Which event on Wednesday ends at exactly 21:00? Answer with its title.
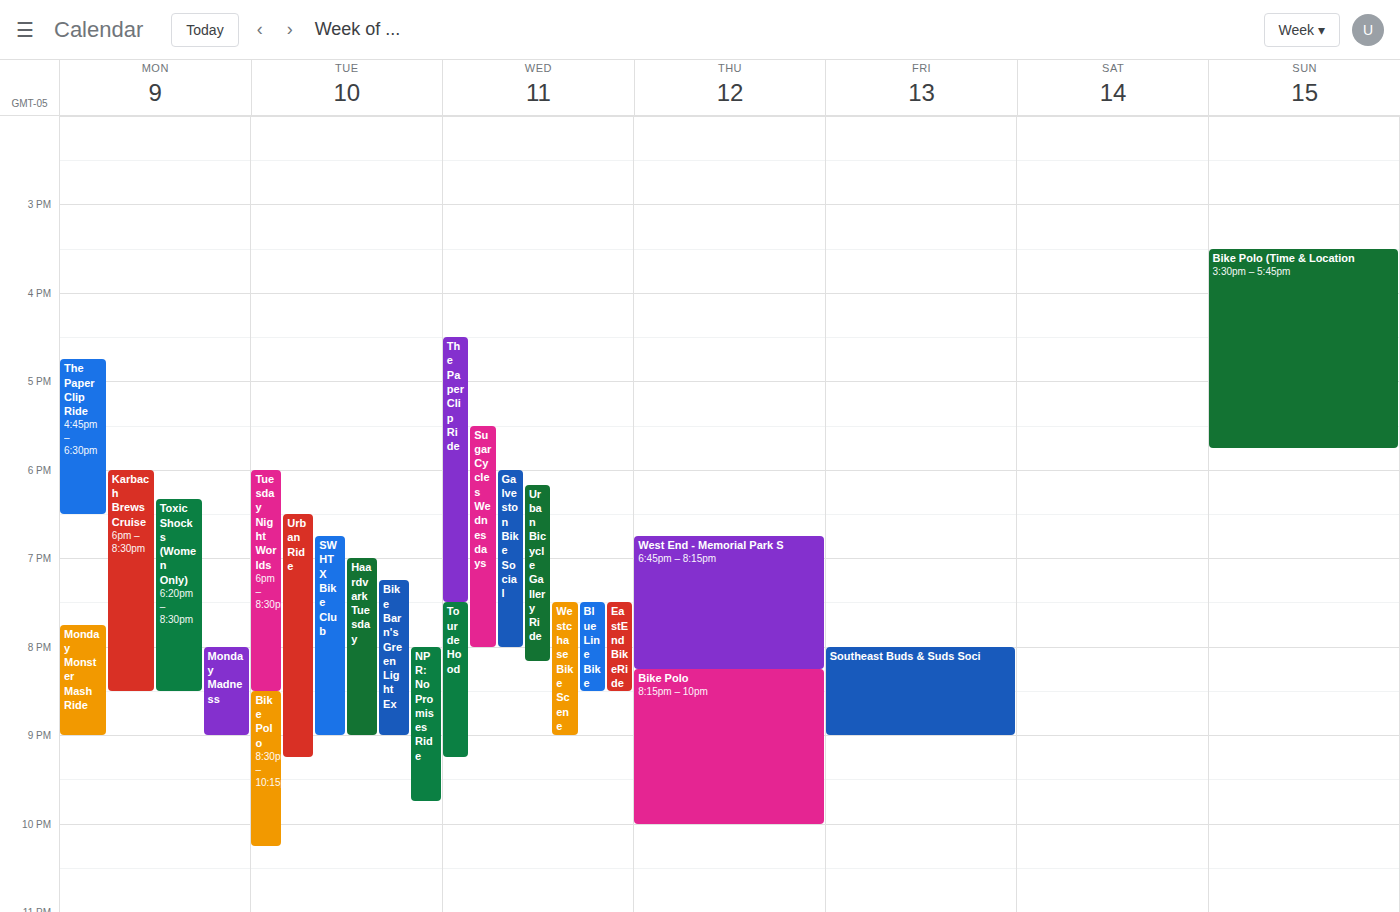
"Westchase Bike Scene"